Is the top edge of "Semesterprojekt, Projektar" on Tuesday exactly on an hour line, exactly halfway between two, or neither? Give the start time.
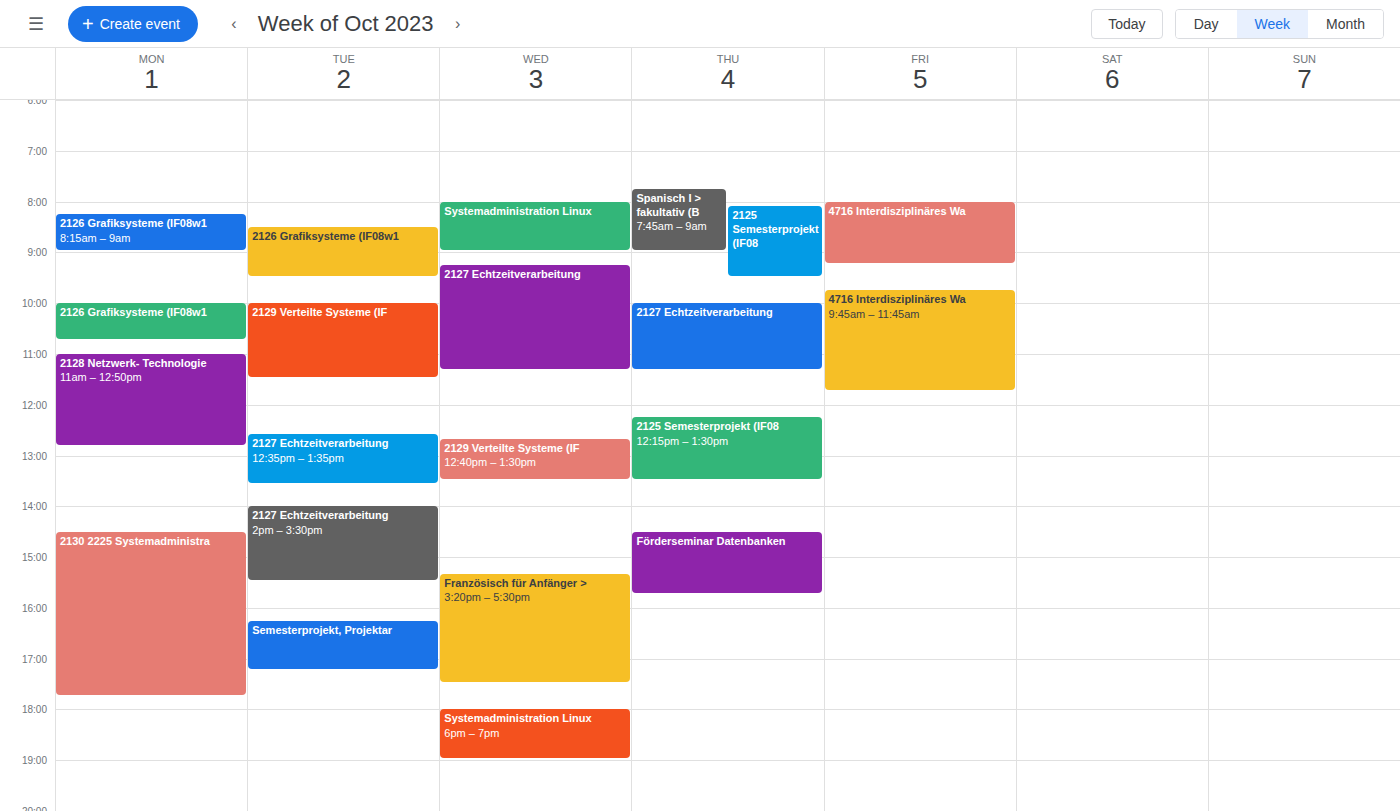
4:15 PM -- neither: a quarter of the way from the 4 PM line to the 5 PM line.